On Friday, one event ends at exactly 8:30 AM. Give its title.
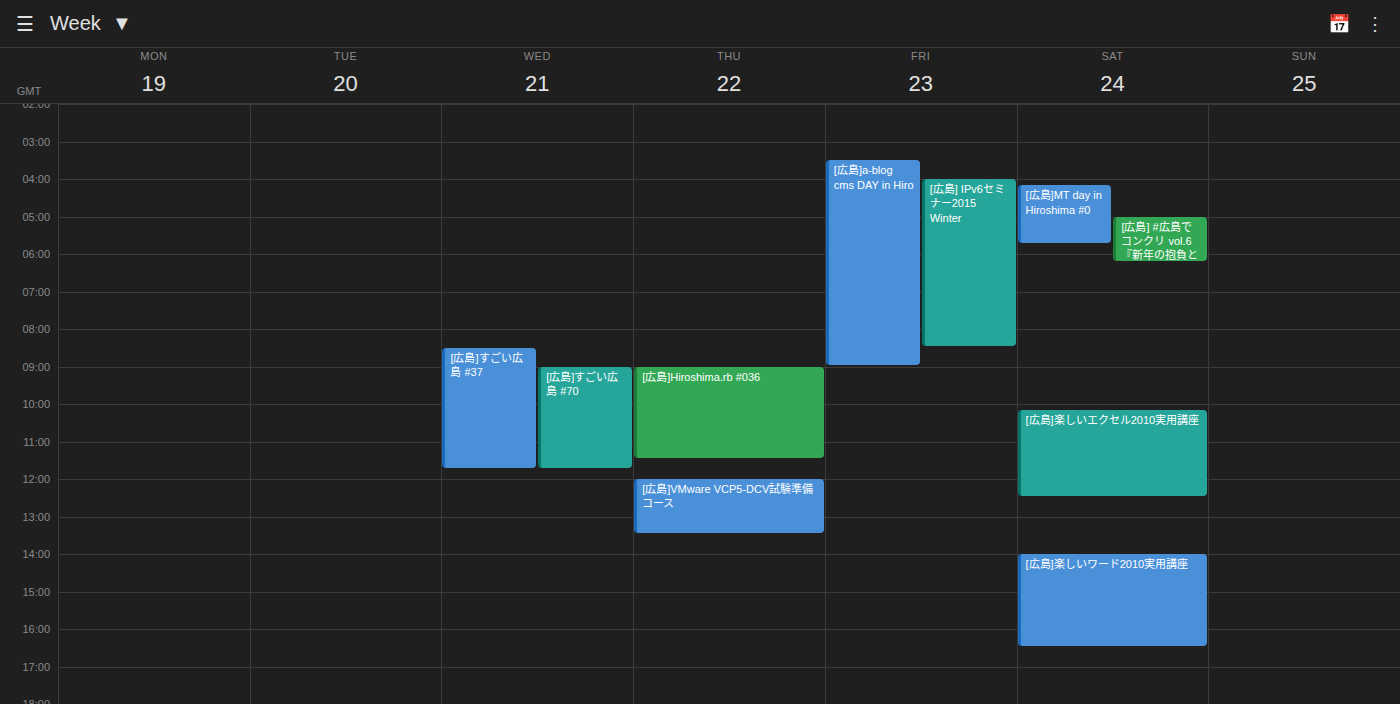
"[広島] IPv6セミナー2015 Winter"